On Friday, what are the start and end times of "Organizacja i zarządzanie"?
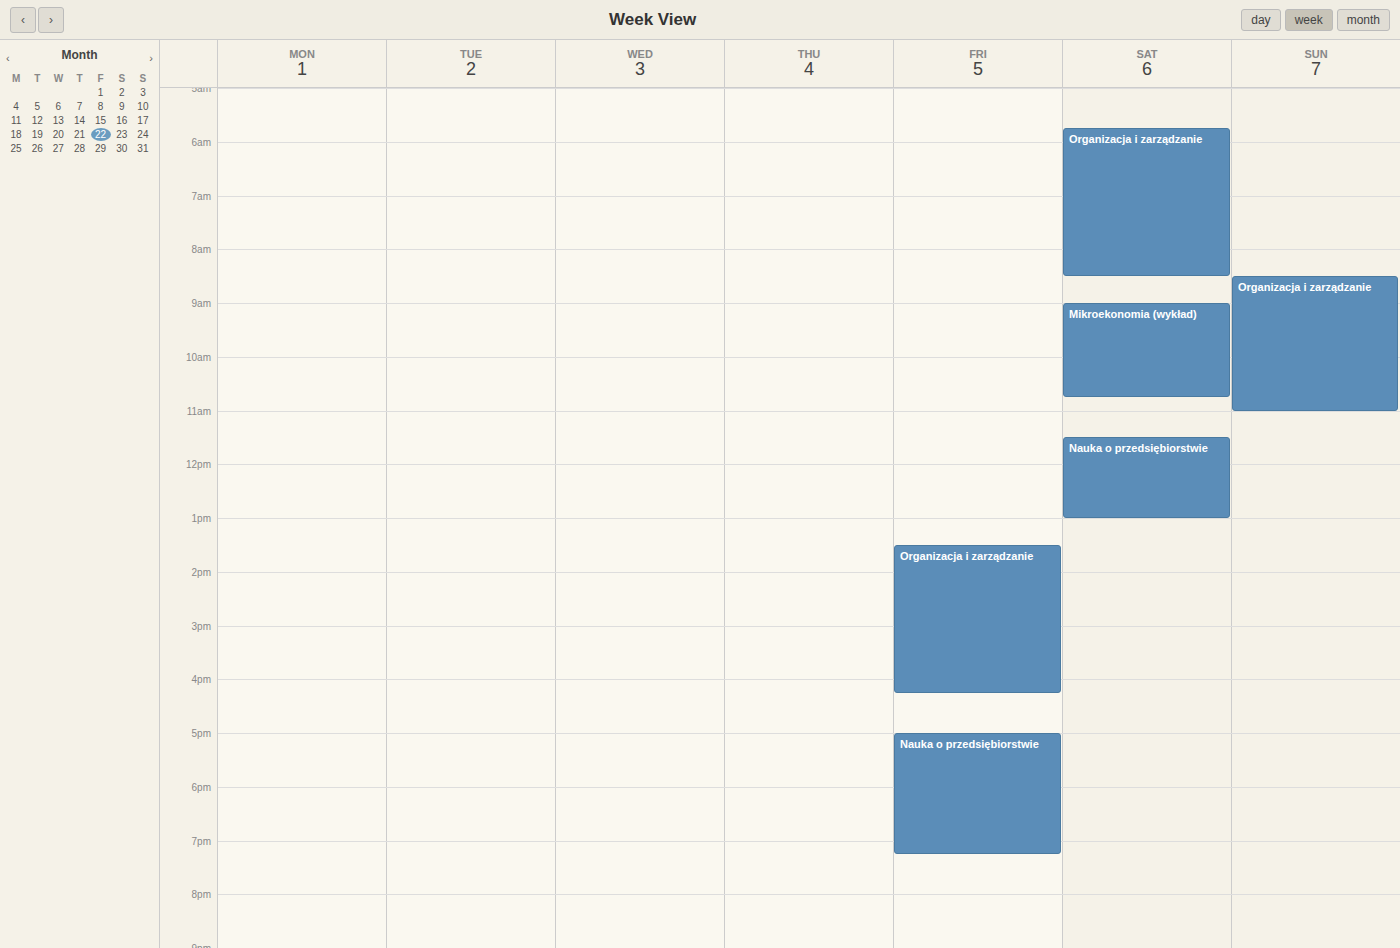
13:30 to 16:15